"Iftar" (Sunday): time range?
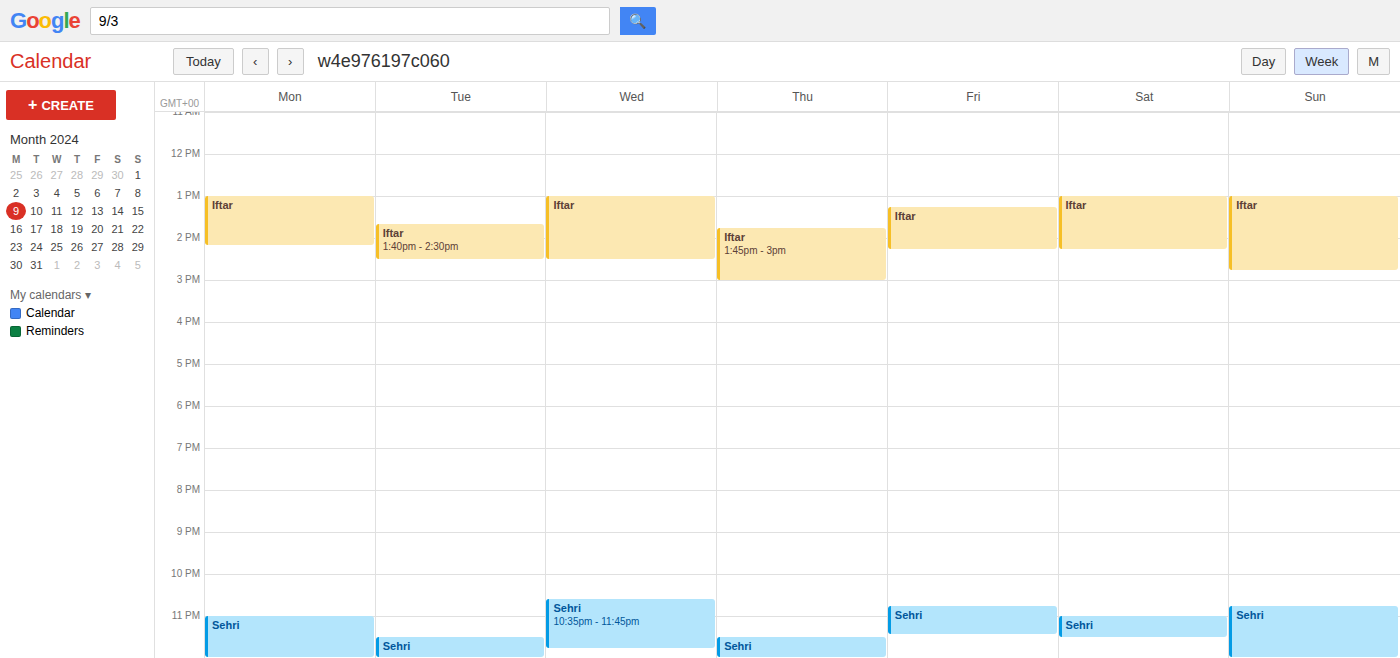
1:00 PM to 2:45 PM